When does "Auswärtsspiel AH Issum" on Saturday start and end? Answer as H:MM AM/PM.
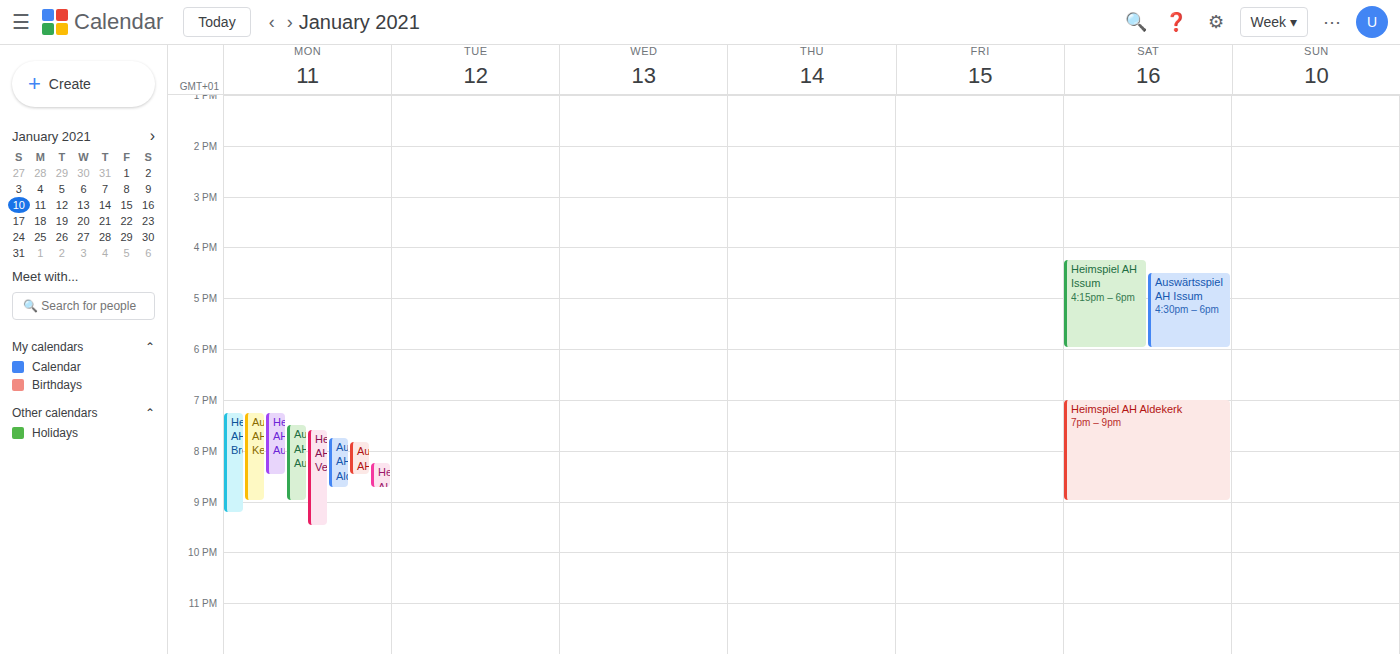
4:30 PM to 6:00 PM